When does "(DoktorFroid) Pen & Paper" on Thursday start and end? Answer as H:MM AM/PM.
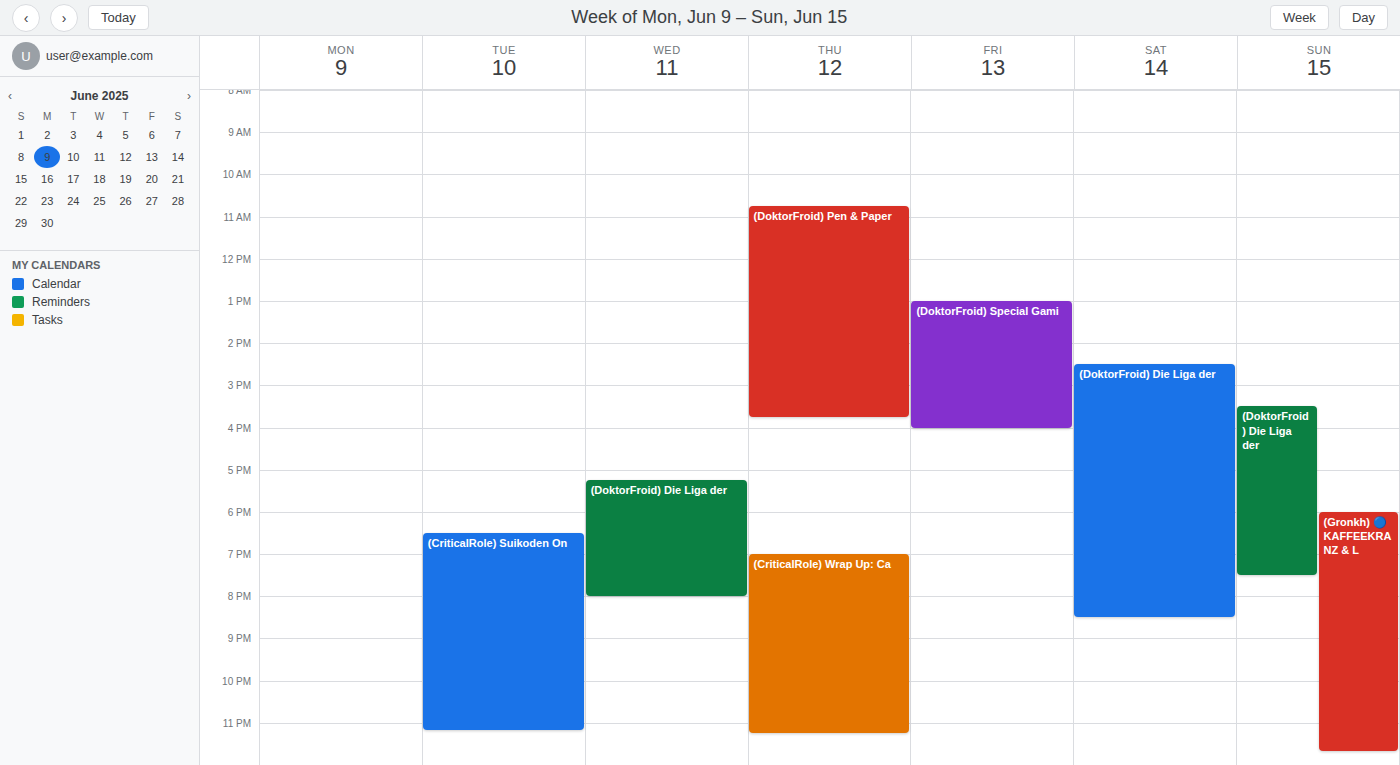
10:45 AM to 3:45 PM